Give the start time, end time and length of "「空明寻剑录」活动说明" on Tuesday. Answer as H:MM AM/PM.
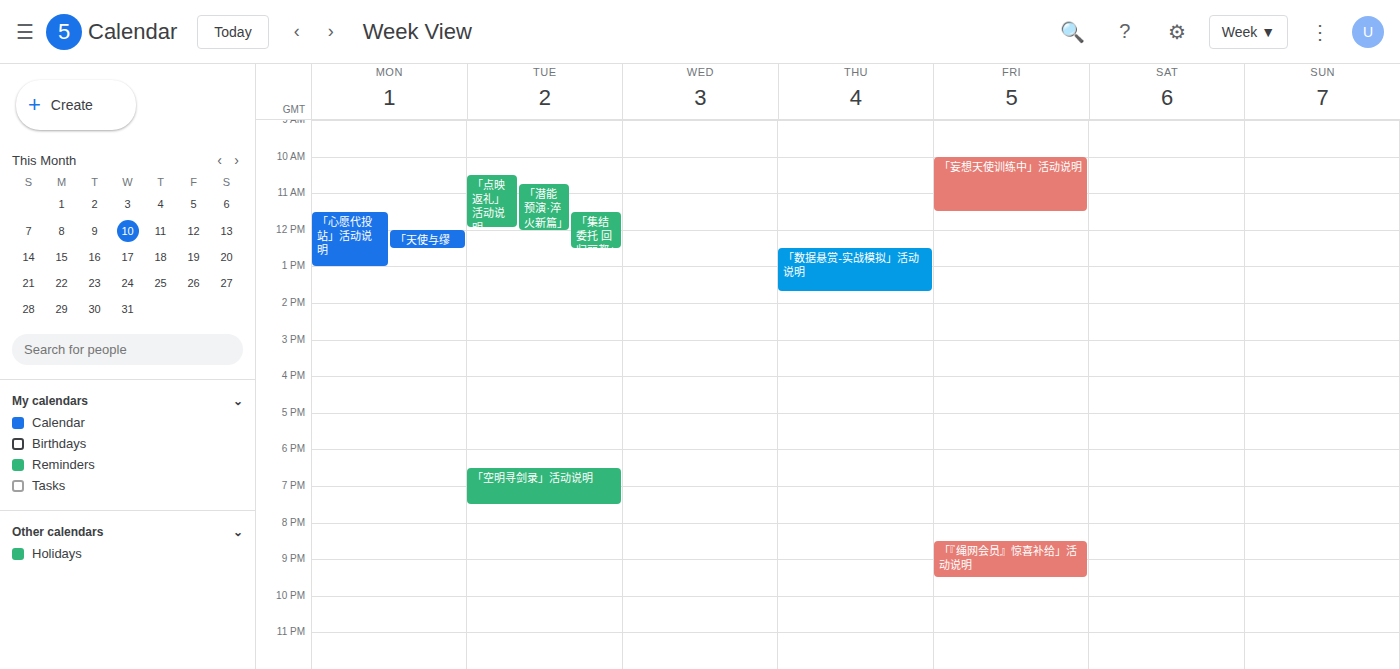
6:30 PM to 7:30 PM, 1 hour